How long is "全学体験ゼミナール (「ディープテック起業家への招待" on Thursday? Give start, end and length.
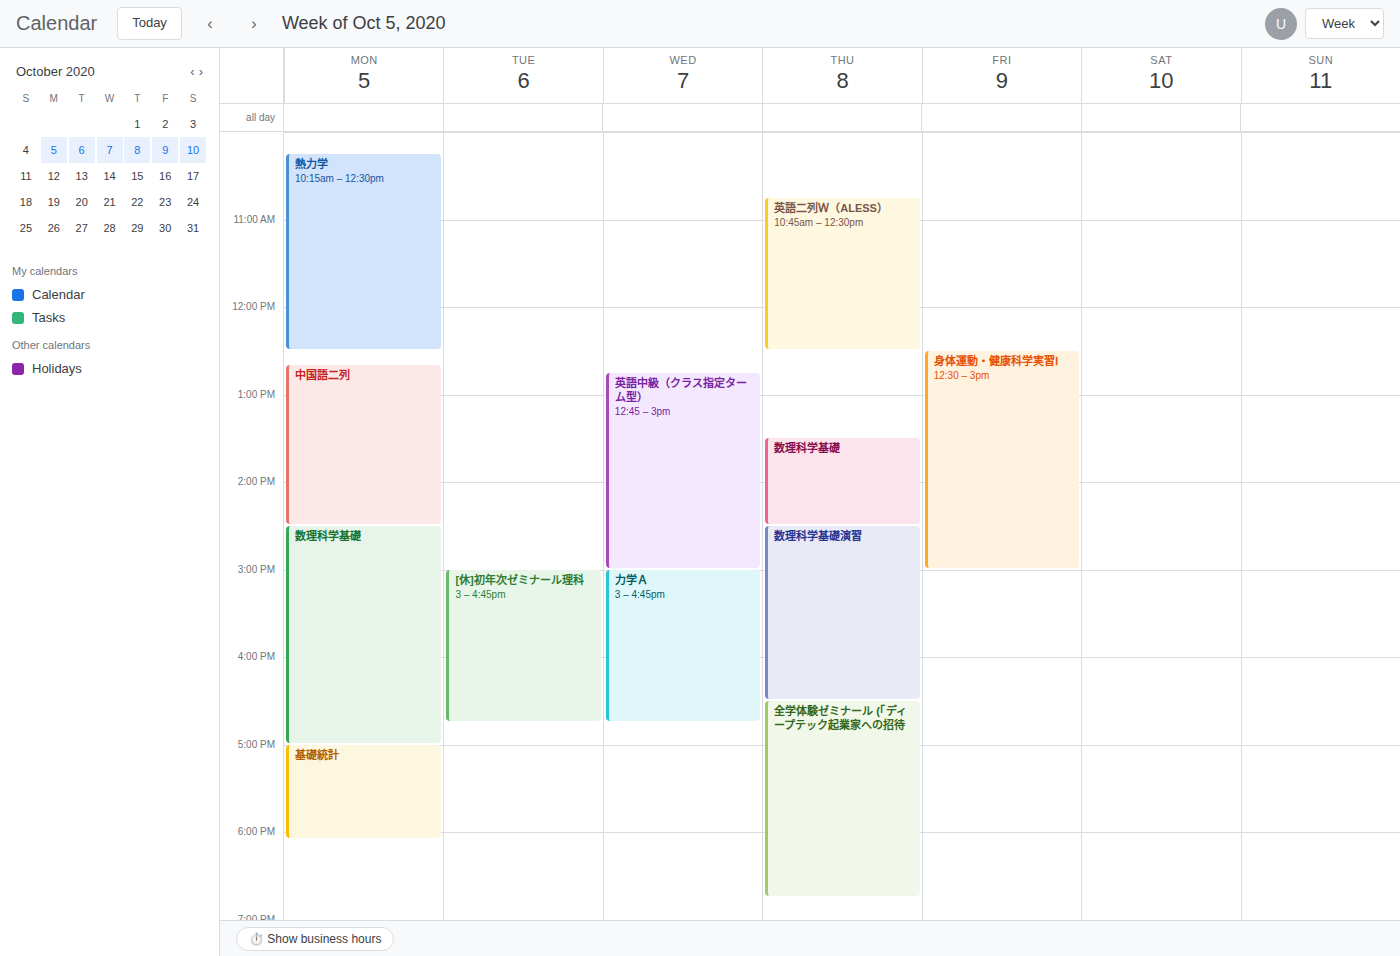
4:30 PM to 6:45 PM, 2 hours 15 minutes